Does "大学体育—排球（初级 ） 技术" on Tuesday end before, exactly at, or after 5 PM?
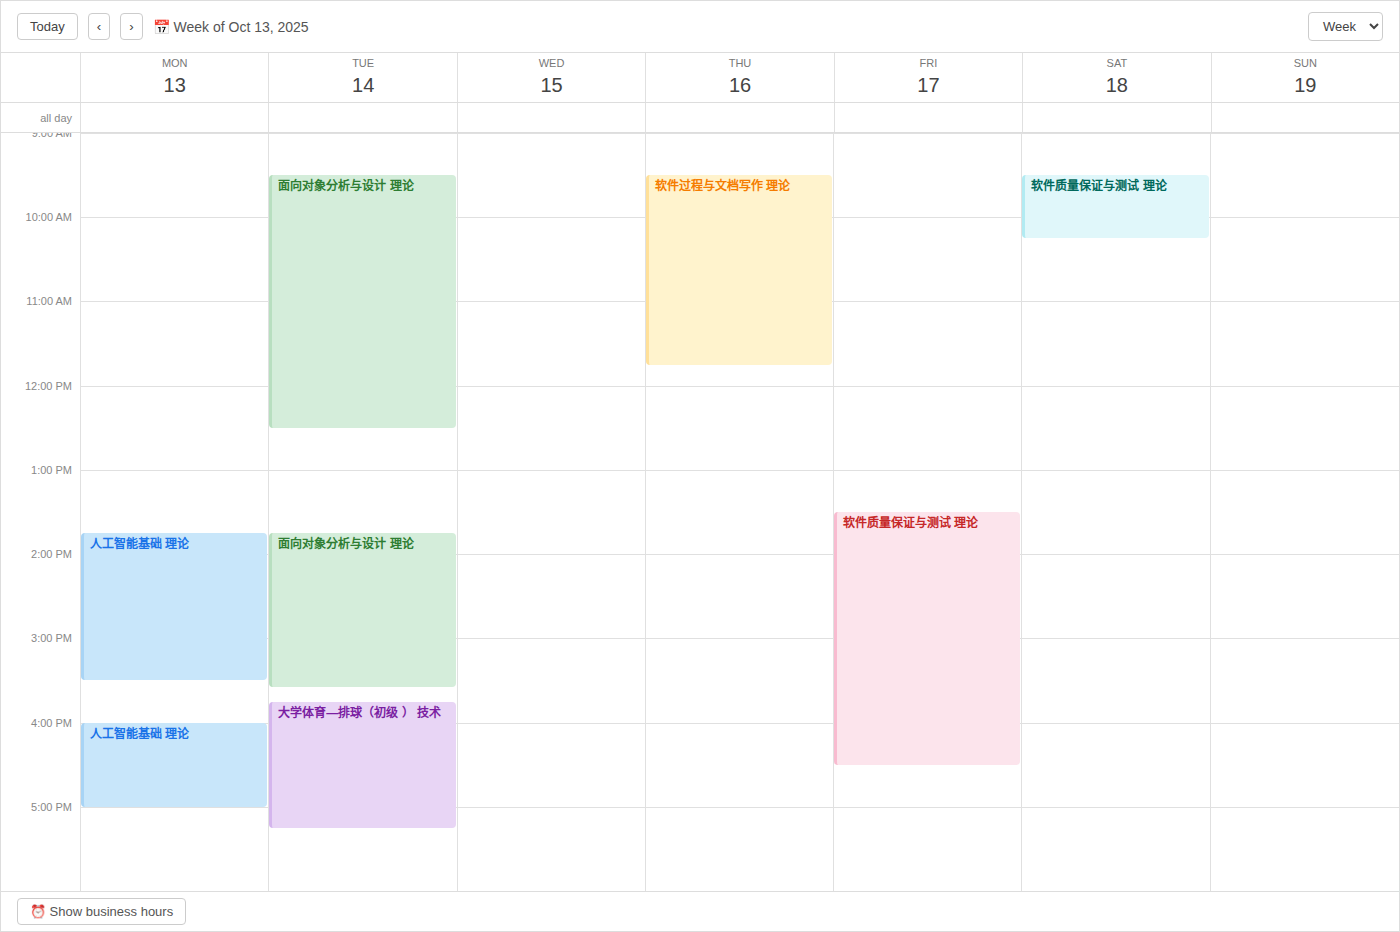
5:15 PM -- after 5 PM, 15 minutes below the 5 PM line.